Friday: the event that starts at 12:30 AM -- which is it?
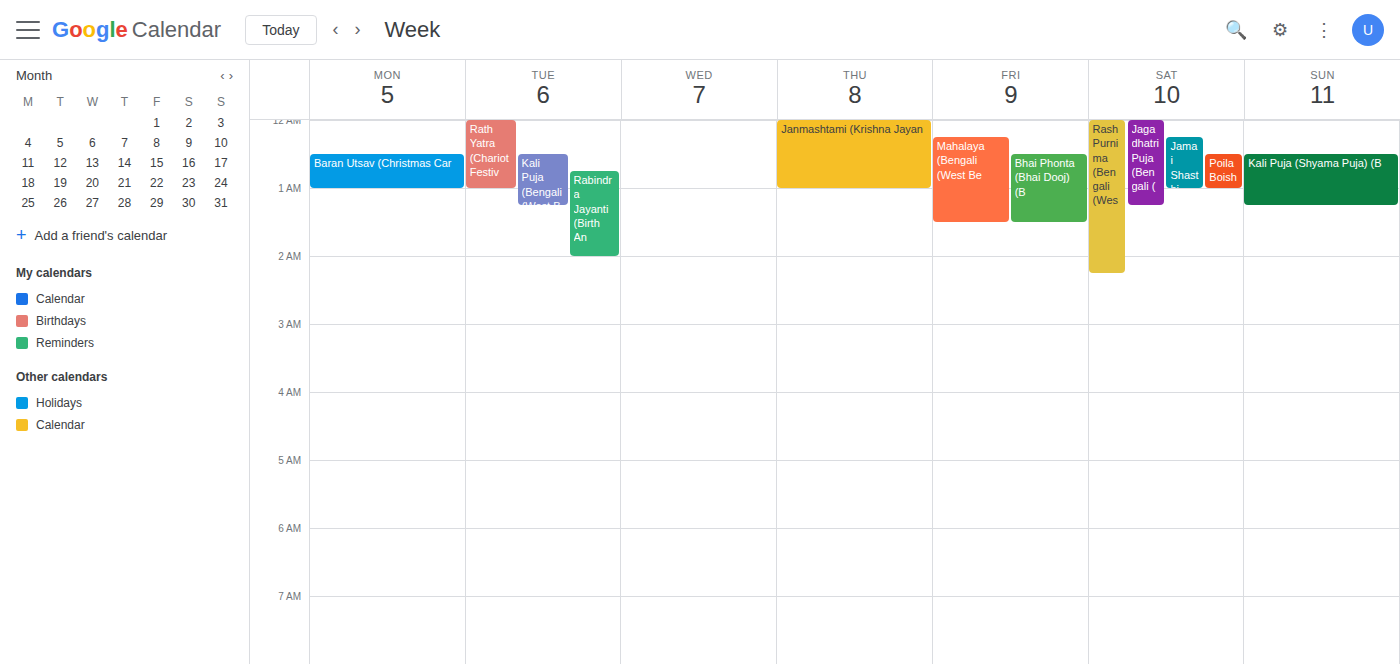
"Bhai Phonta (Bhai Dooj) (B"